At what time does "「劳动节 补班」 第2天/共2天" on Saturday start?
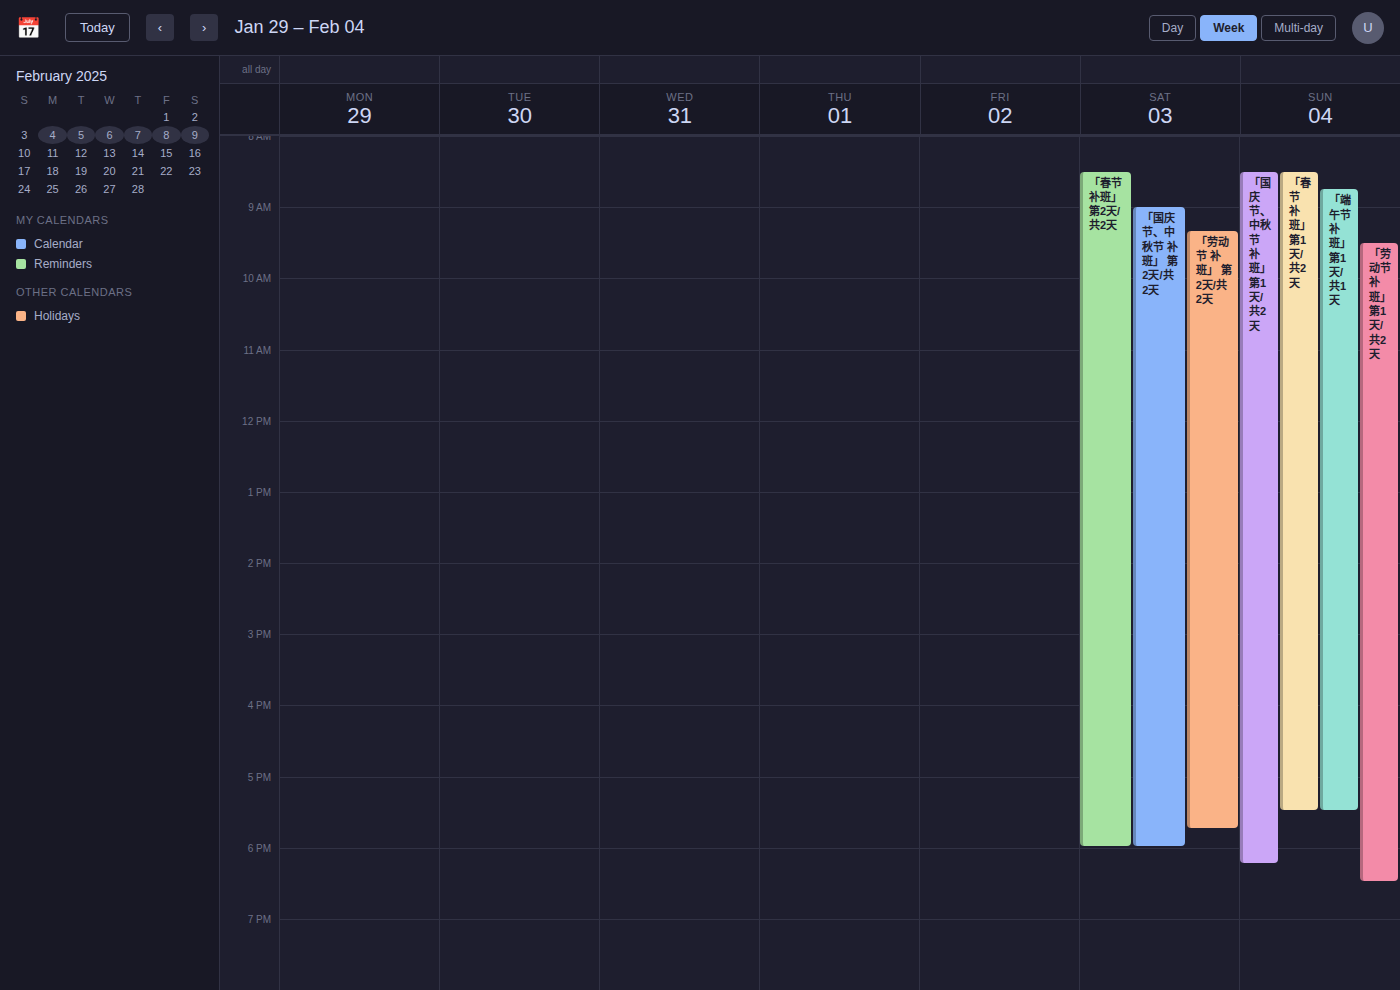
9:20 AM